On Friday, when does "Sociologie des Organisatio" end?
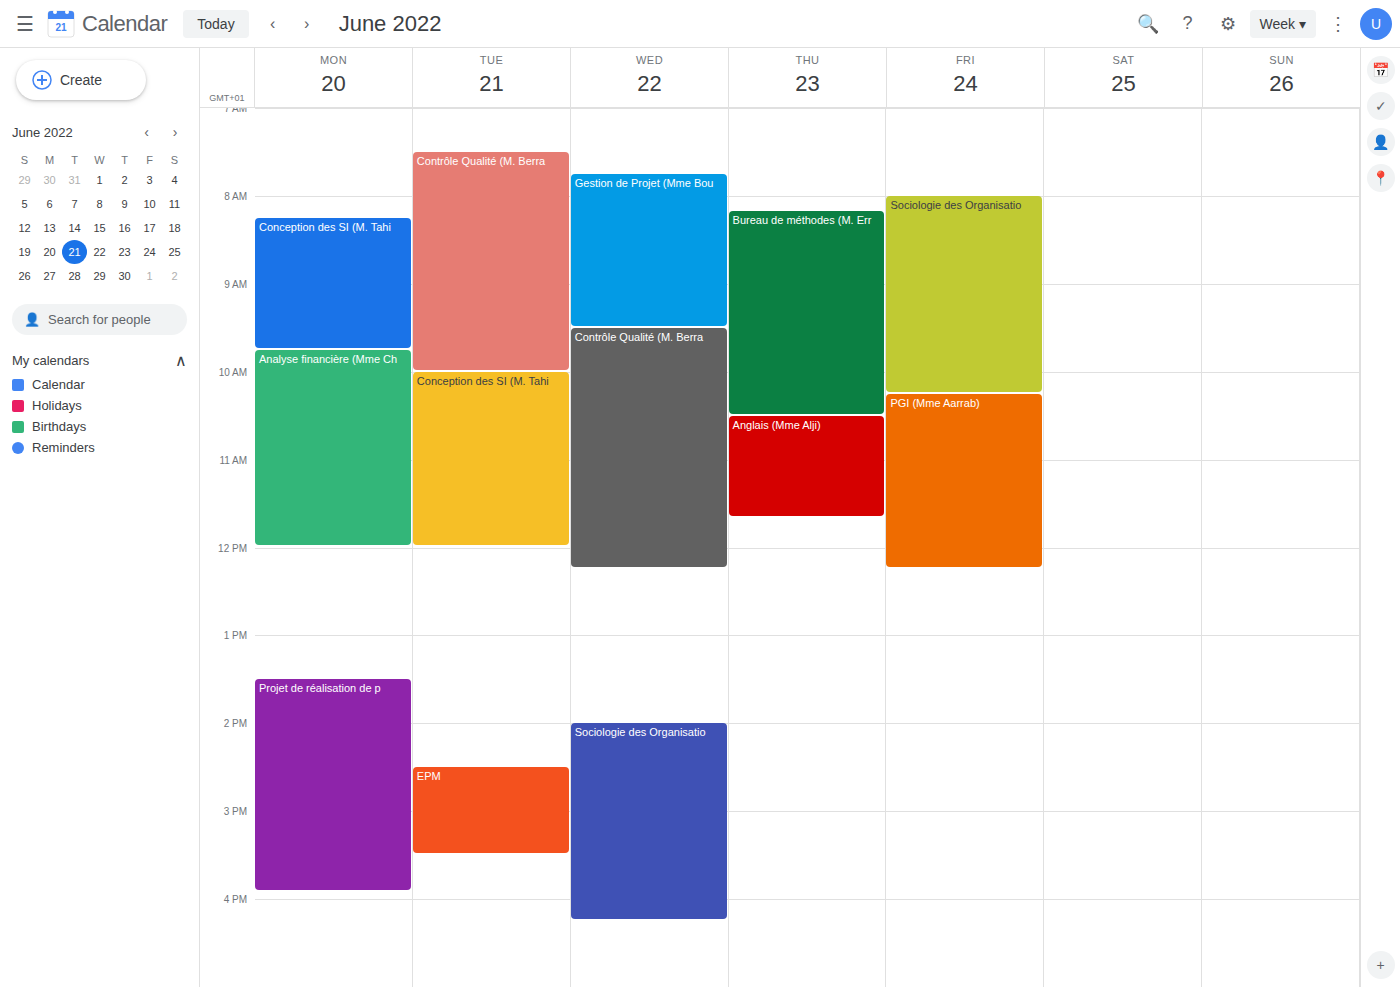
10:15 AM